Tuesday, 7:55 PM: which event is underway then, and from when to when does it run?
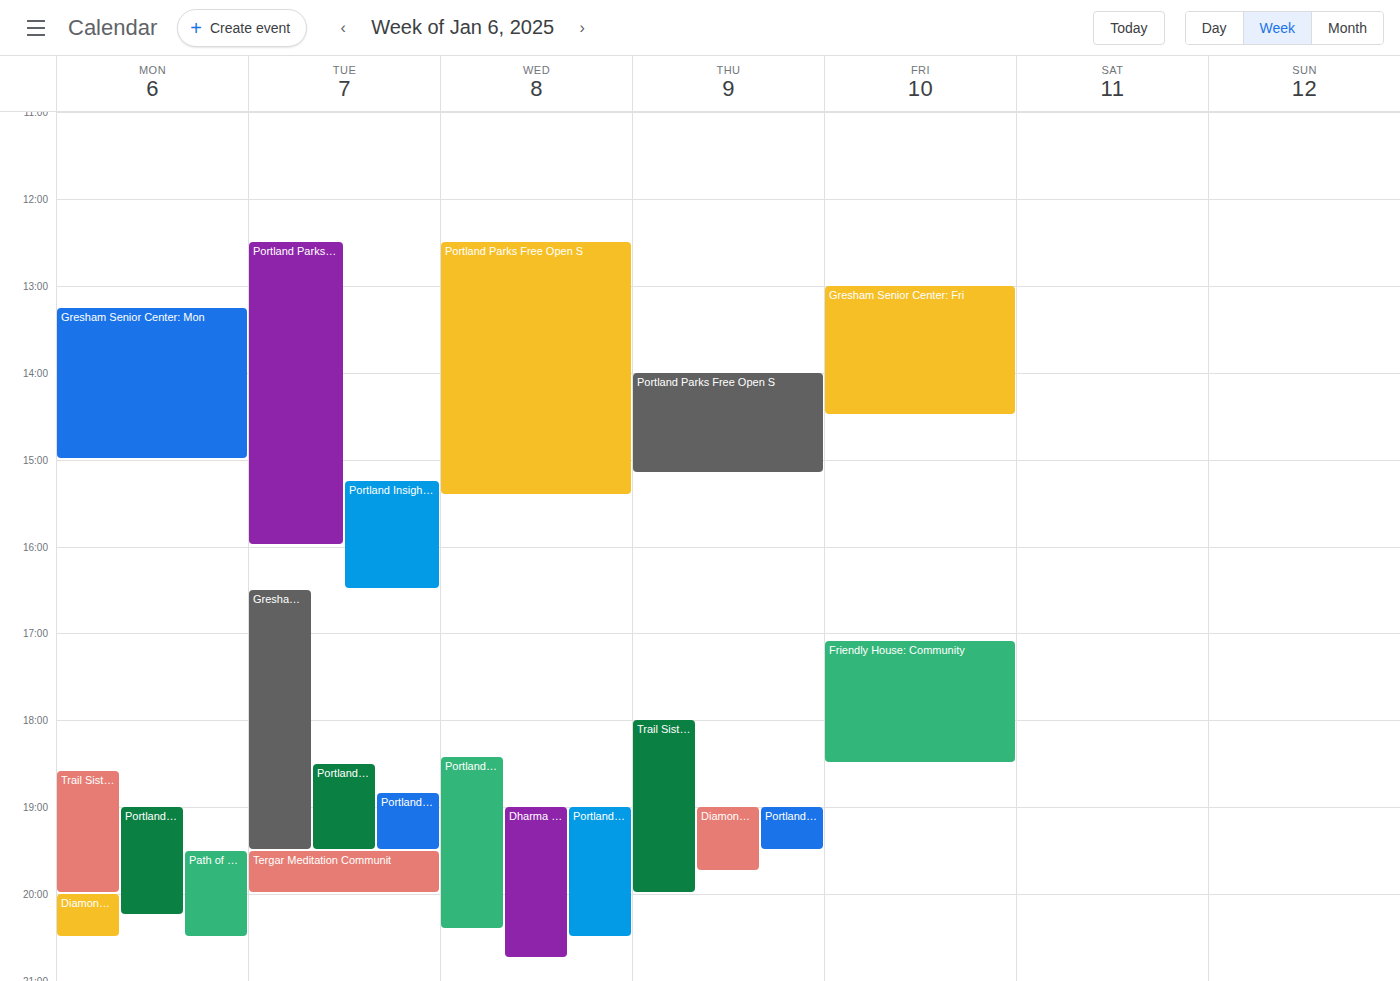
"Tergar Meditation Communit", 7:30 PM to 8:00 PM